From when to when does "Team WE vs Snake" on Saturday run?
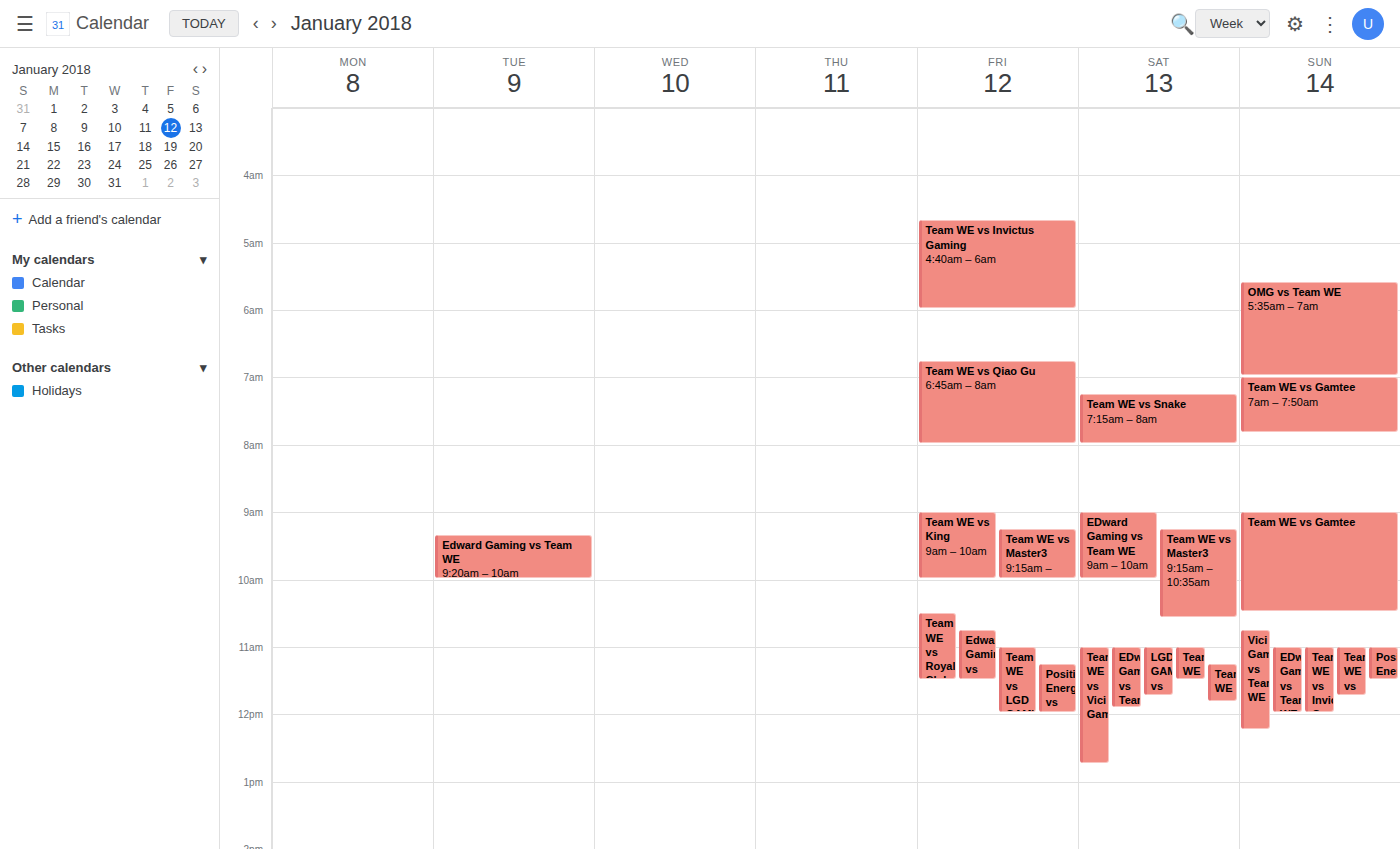
7:15 AM to 8:00 AM